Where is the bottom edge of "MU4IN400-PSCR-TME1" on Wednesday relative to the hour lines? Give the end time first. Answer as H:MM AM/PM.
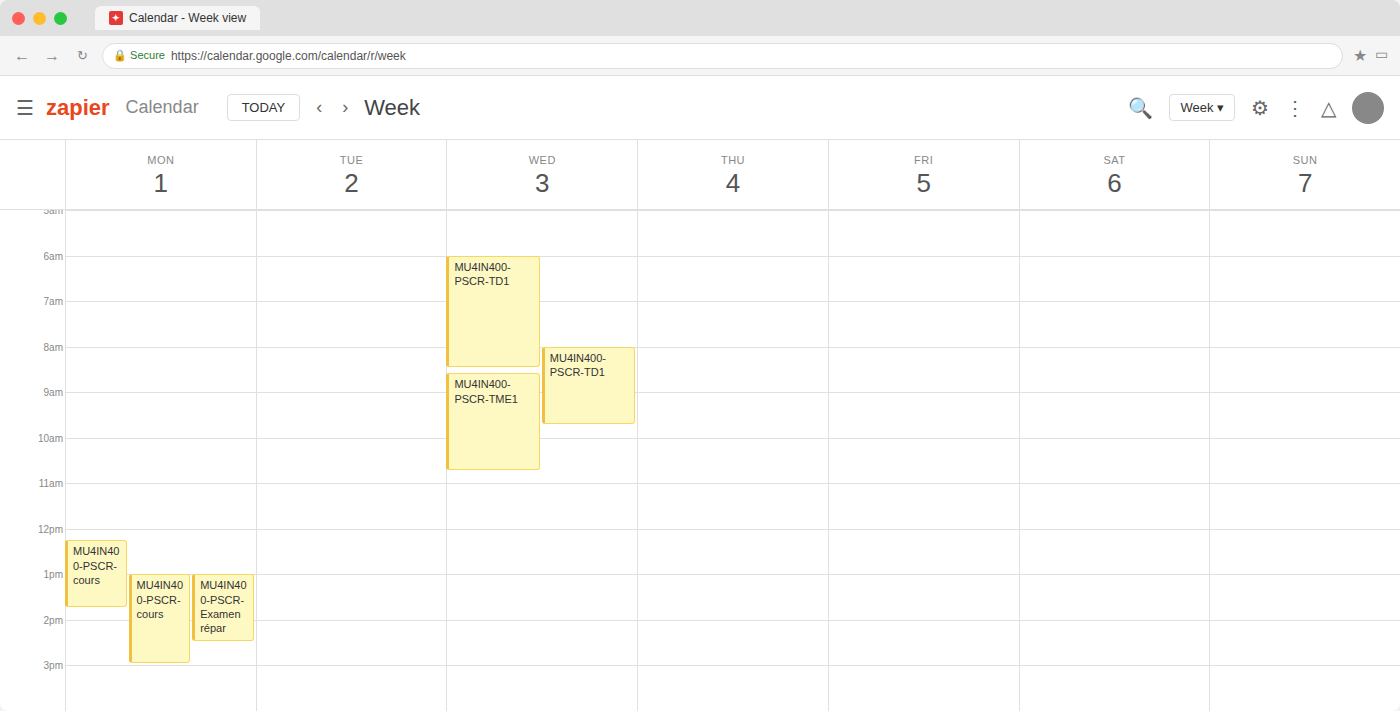
10:45 AM -- neither: three quarters of the way from the 10 AM line to the 11 AM line.